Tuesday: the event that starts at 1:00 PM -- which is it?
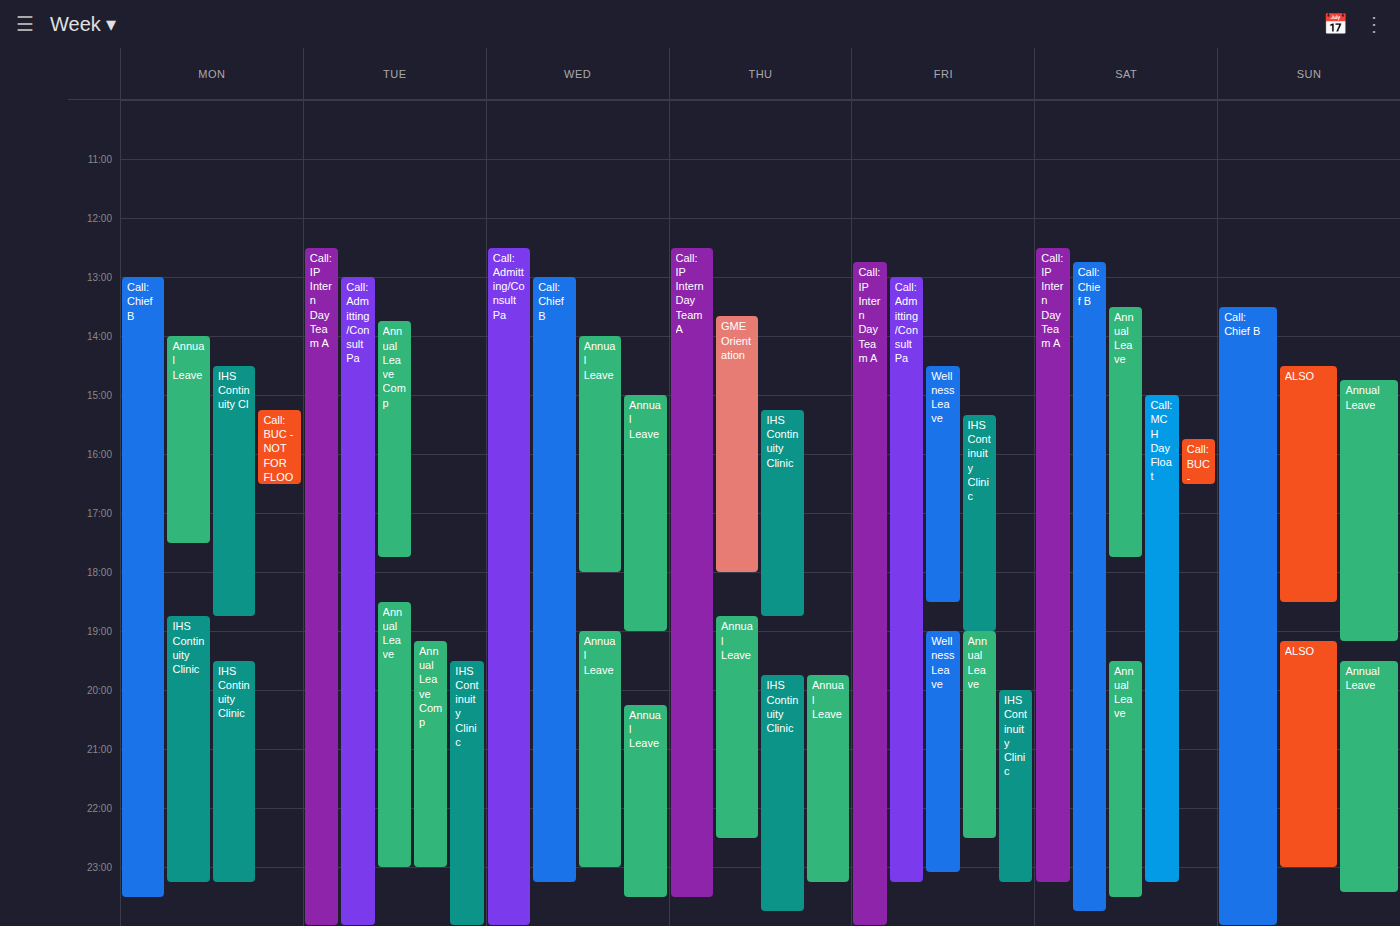
"Call: Admitting/Consult Pa"